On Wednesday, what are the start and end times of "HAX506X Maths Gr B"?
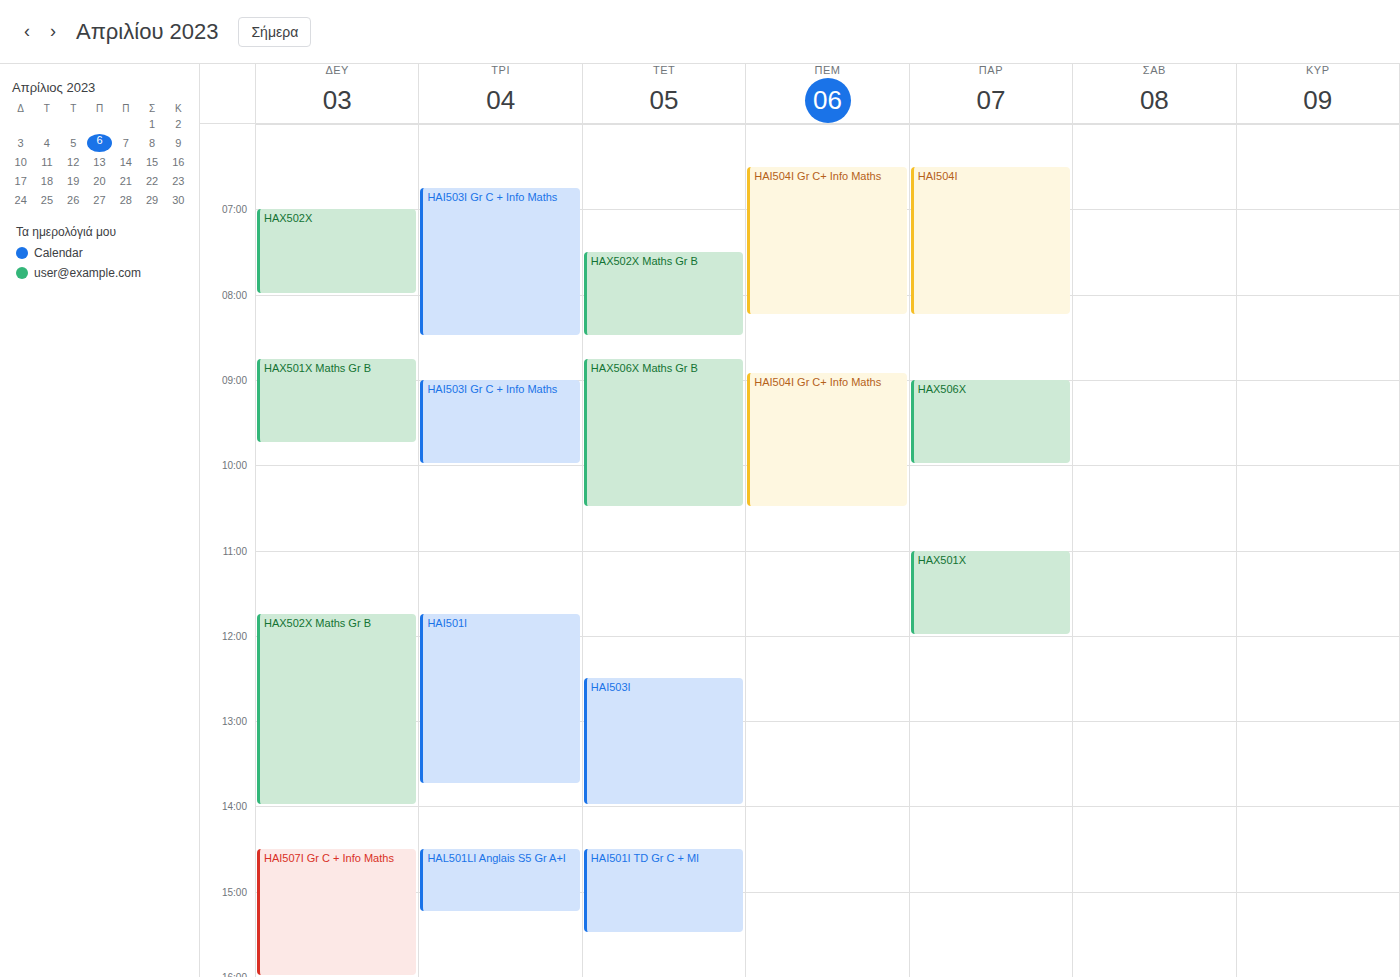
8:45 AM to 10:30 AM